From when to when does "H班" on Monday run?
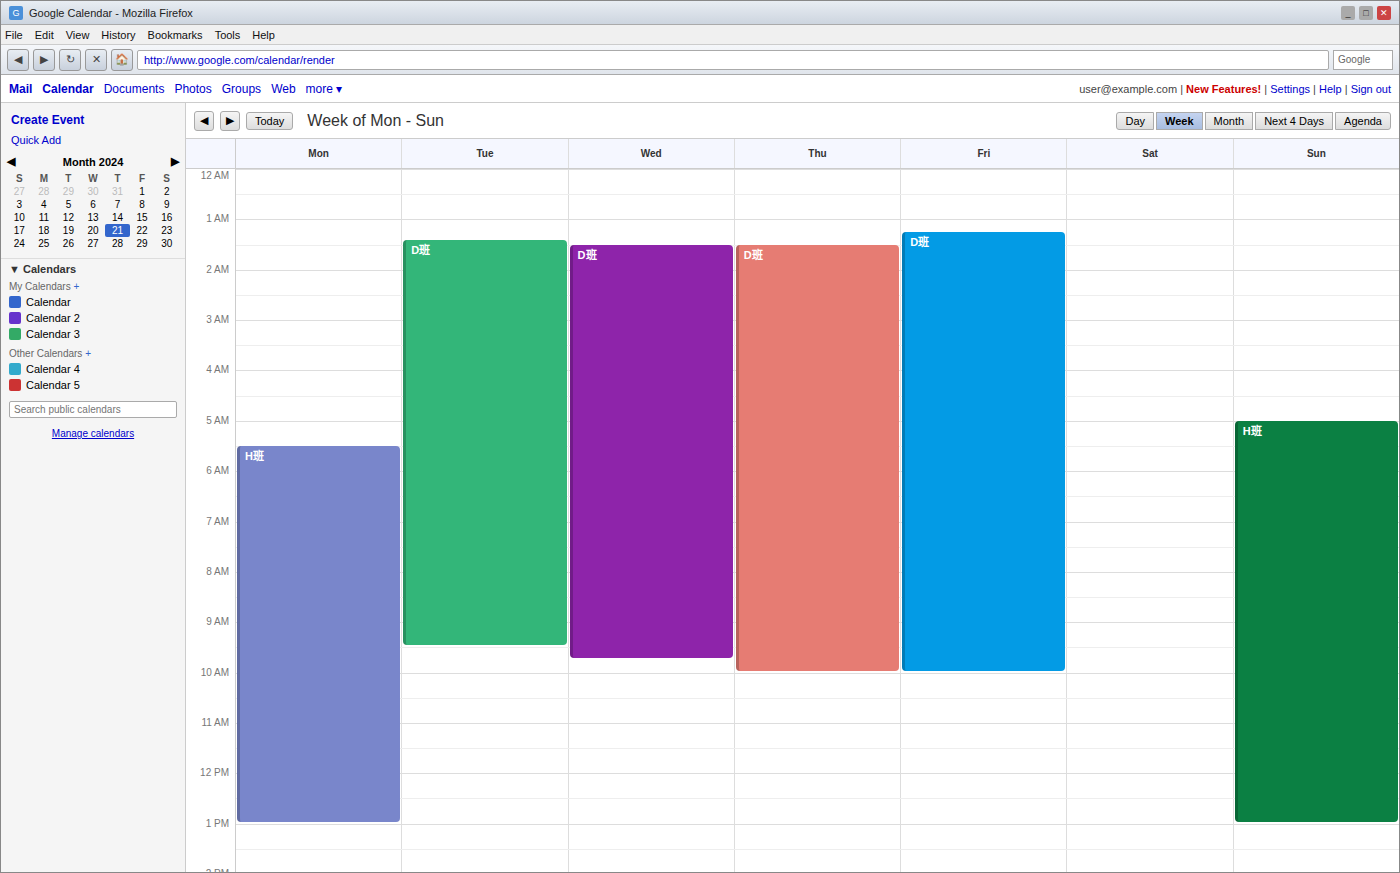
5:30 AM to 1:00 PM